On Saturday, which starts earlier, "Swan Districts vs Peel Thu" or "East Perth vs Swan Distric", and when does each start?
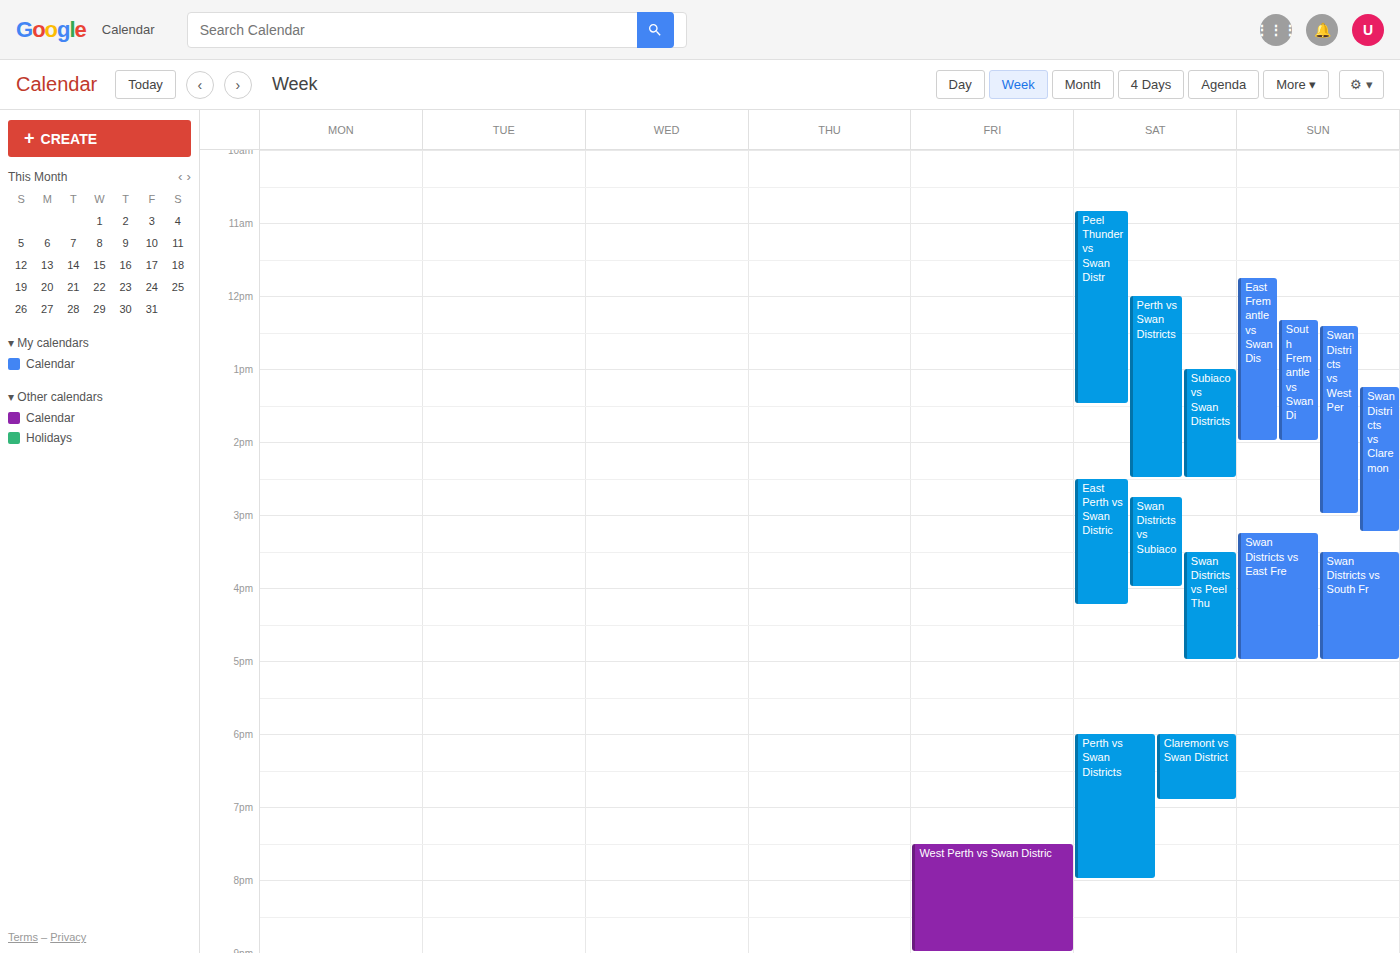
"East Perth vs Swan Distric" 2:30 PM; "Swan Districts vs Peel Thu" 3:30 PM.